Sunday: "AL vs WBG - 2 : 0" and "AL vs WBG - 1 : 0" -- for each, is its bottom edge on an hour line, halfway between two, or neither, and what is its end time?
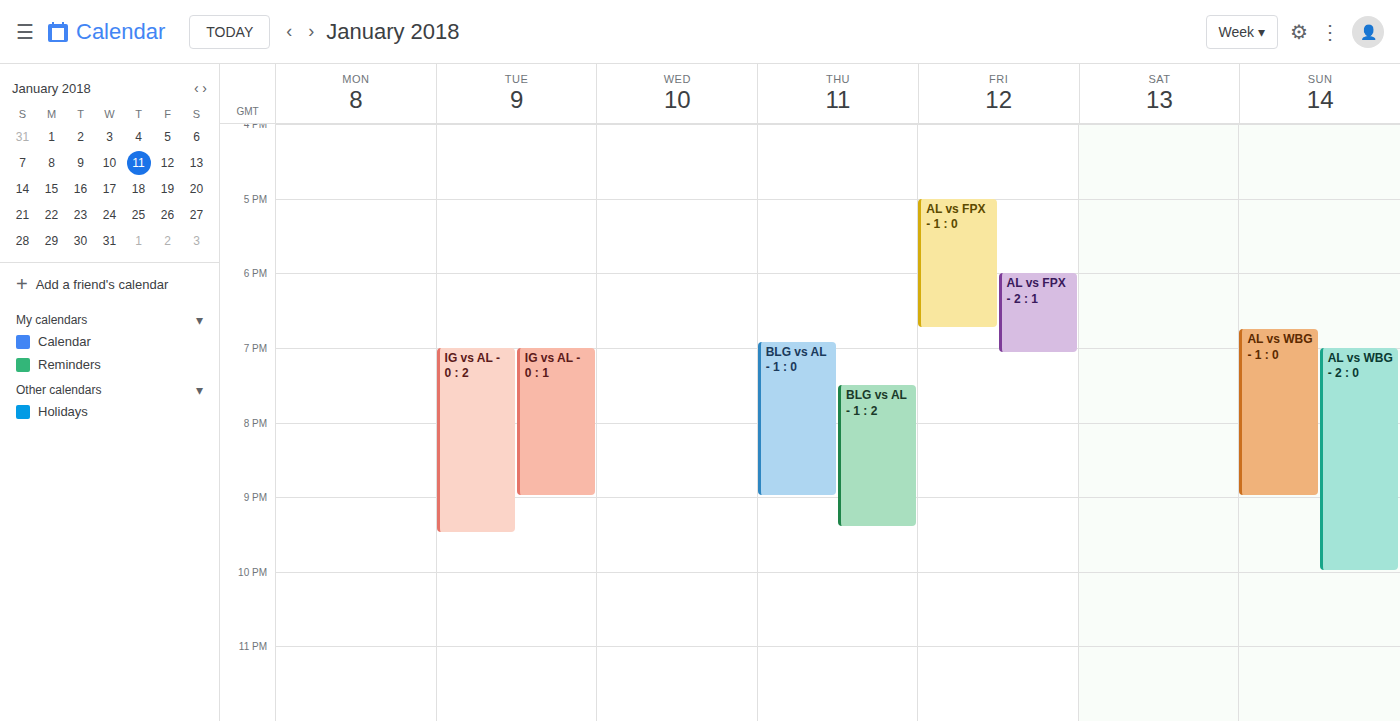
"AL vs WBG - 2 : 0": 10:00 PM, exactly on the 10 PM line. "AL vs WBG - 1 : 0": 9:00 PM, exactly on the 9 PM line.